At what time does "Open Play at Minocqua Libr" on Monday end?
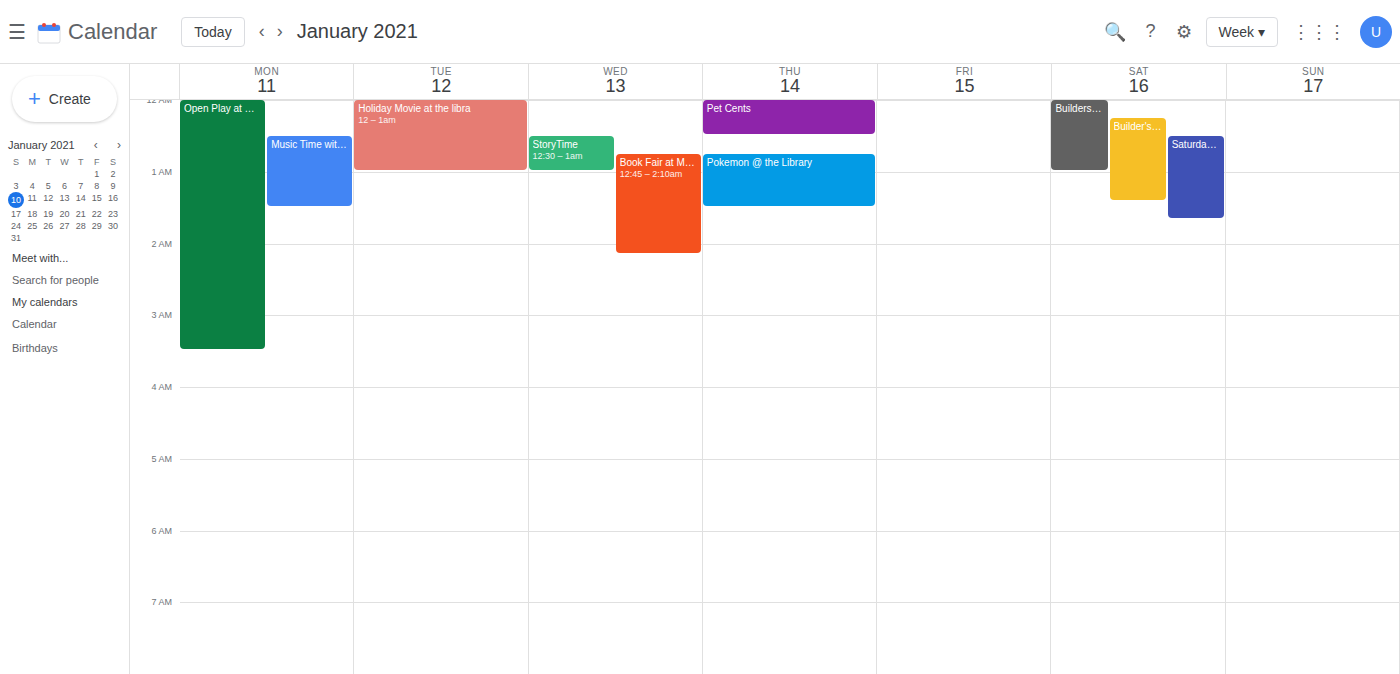
3:30 AM